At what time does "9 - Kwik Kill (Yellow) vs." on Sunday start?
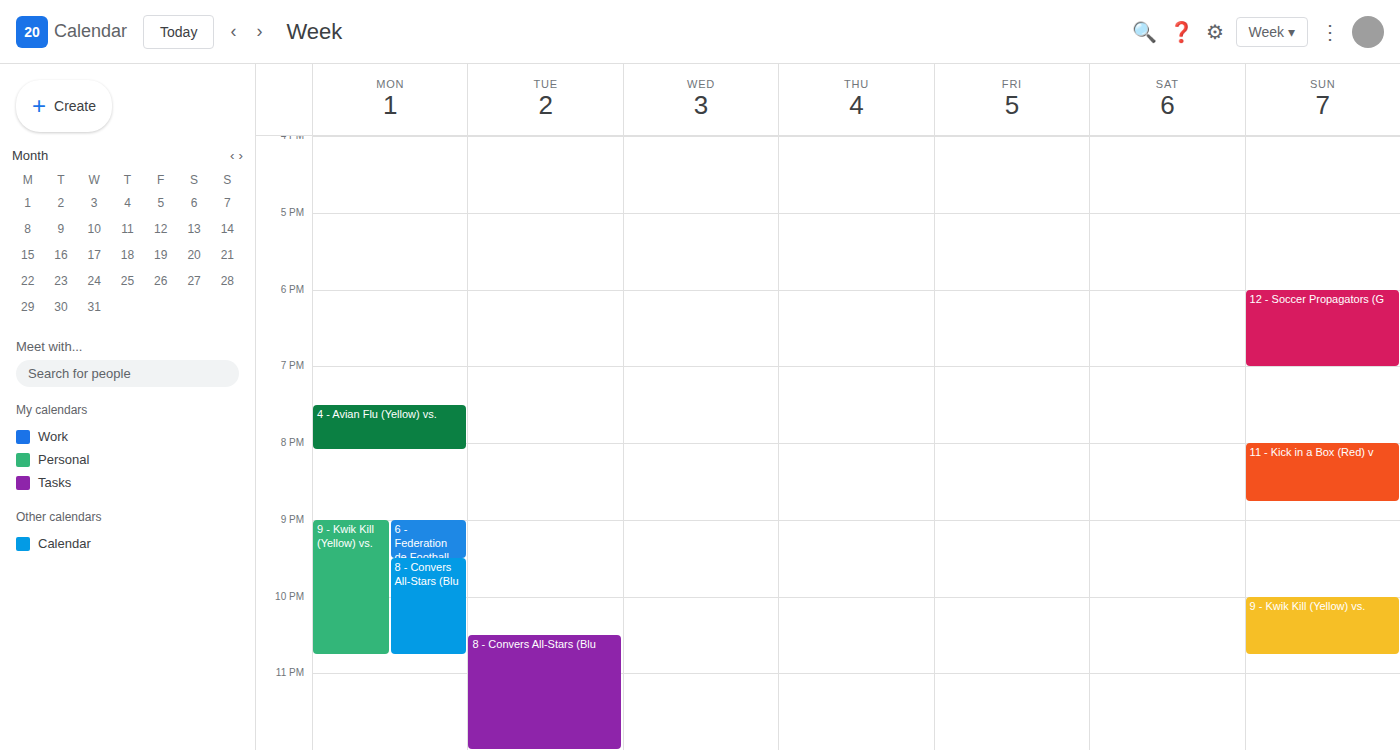
10:00 PM